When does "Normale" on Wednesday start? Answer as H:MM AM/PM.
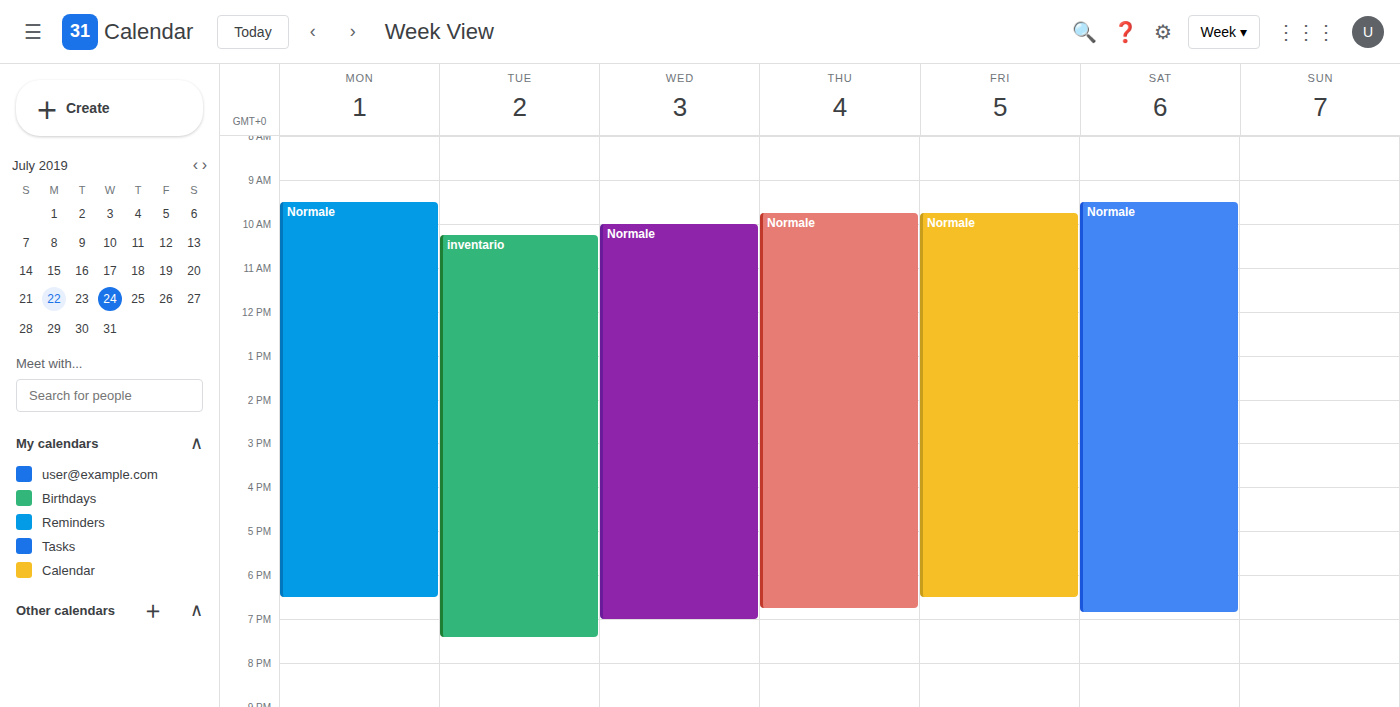
10:00 AM